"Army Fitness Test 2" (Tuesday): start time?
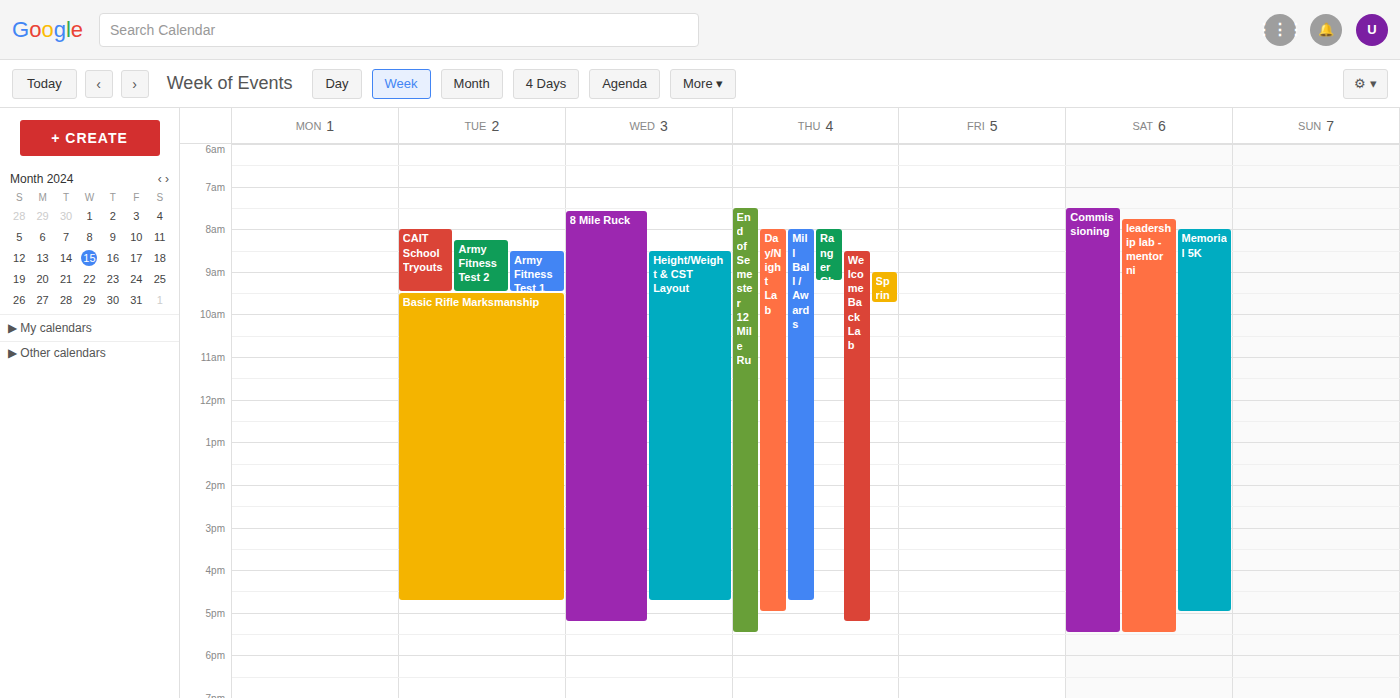
8:15 AM